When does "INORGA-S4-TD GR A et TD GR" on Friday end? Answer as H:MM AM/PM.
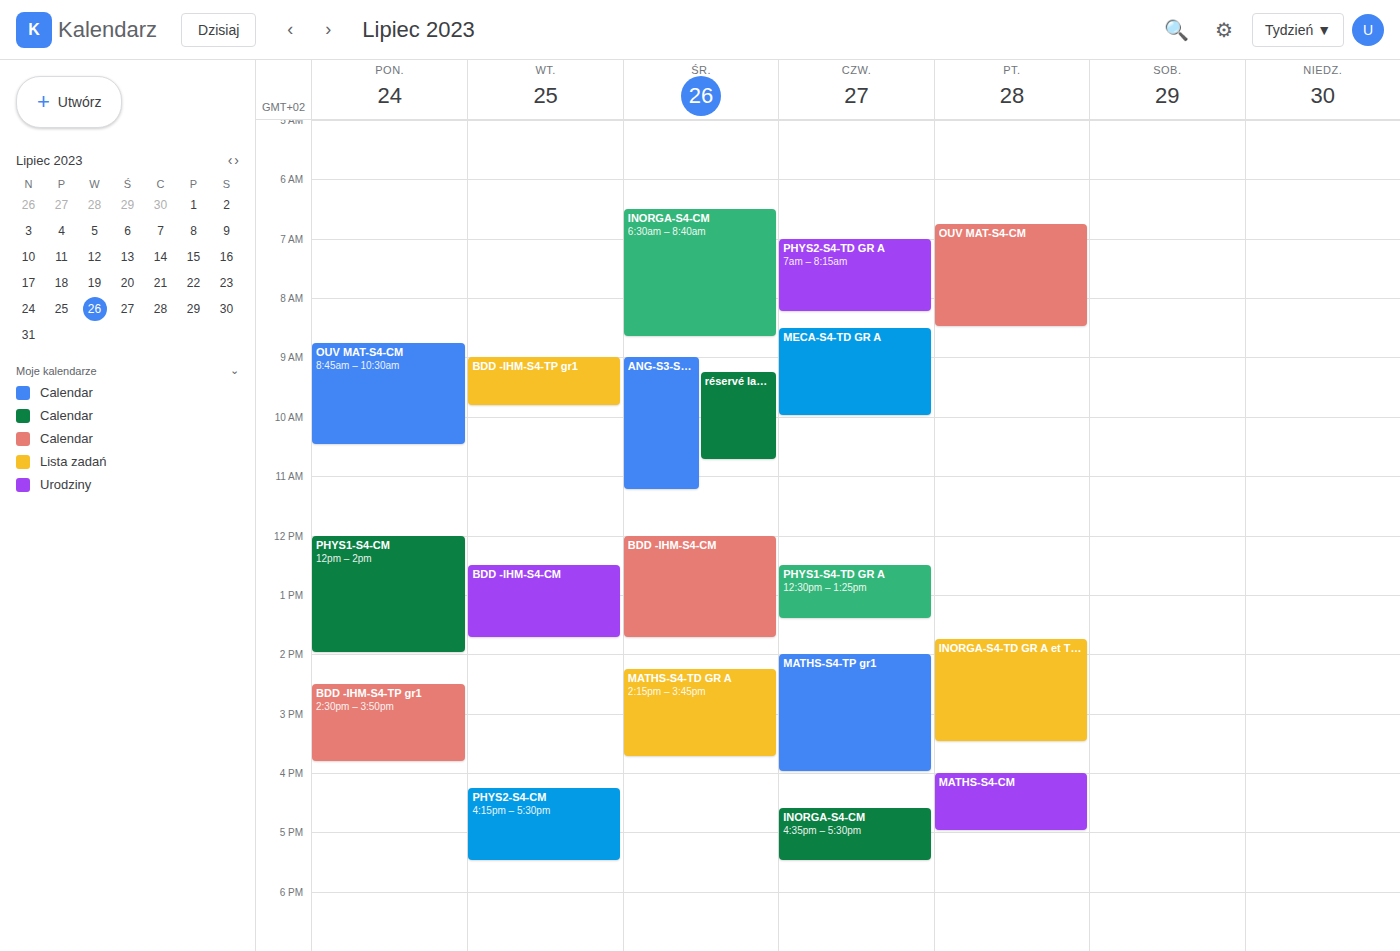
3:30 PM